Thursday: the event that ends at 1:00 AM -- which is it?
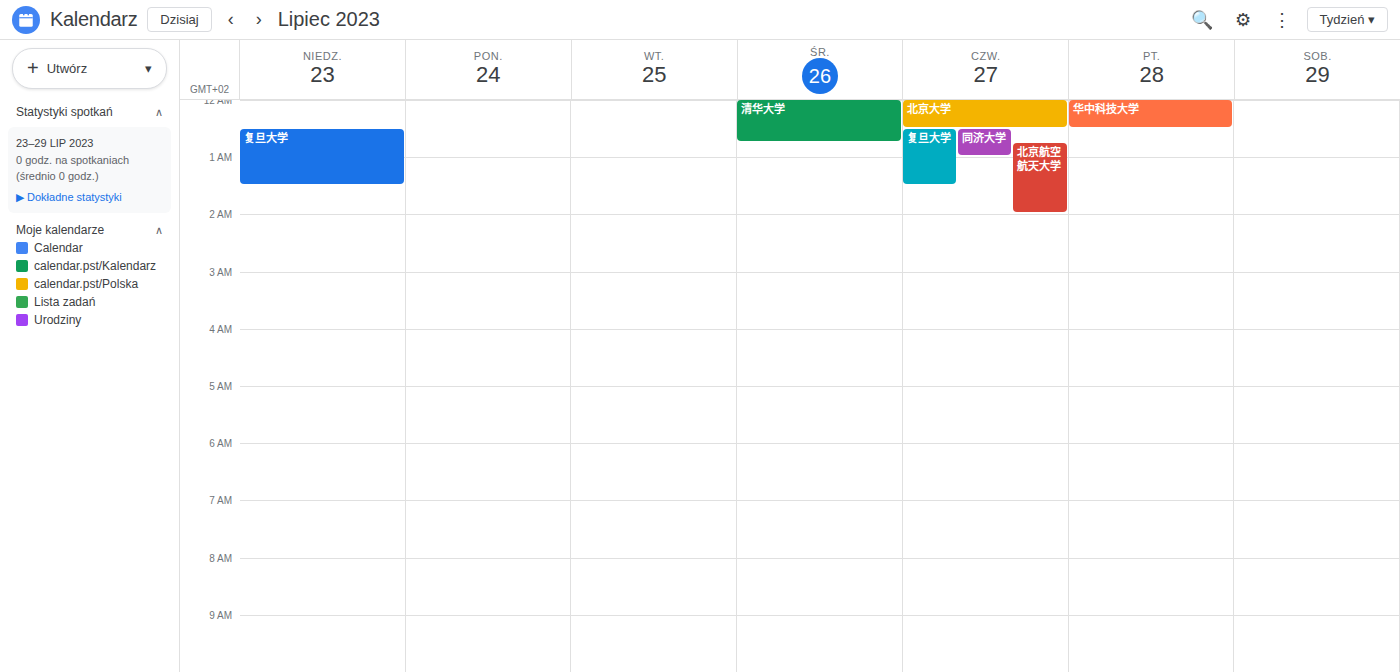
"同济大学"